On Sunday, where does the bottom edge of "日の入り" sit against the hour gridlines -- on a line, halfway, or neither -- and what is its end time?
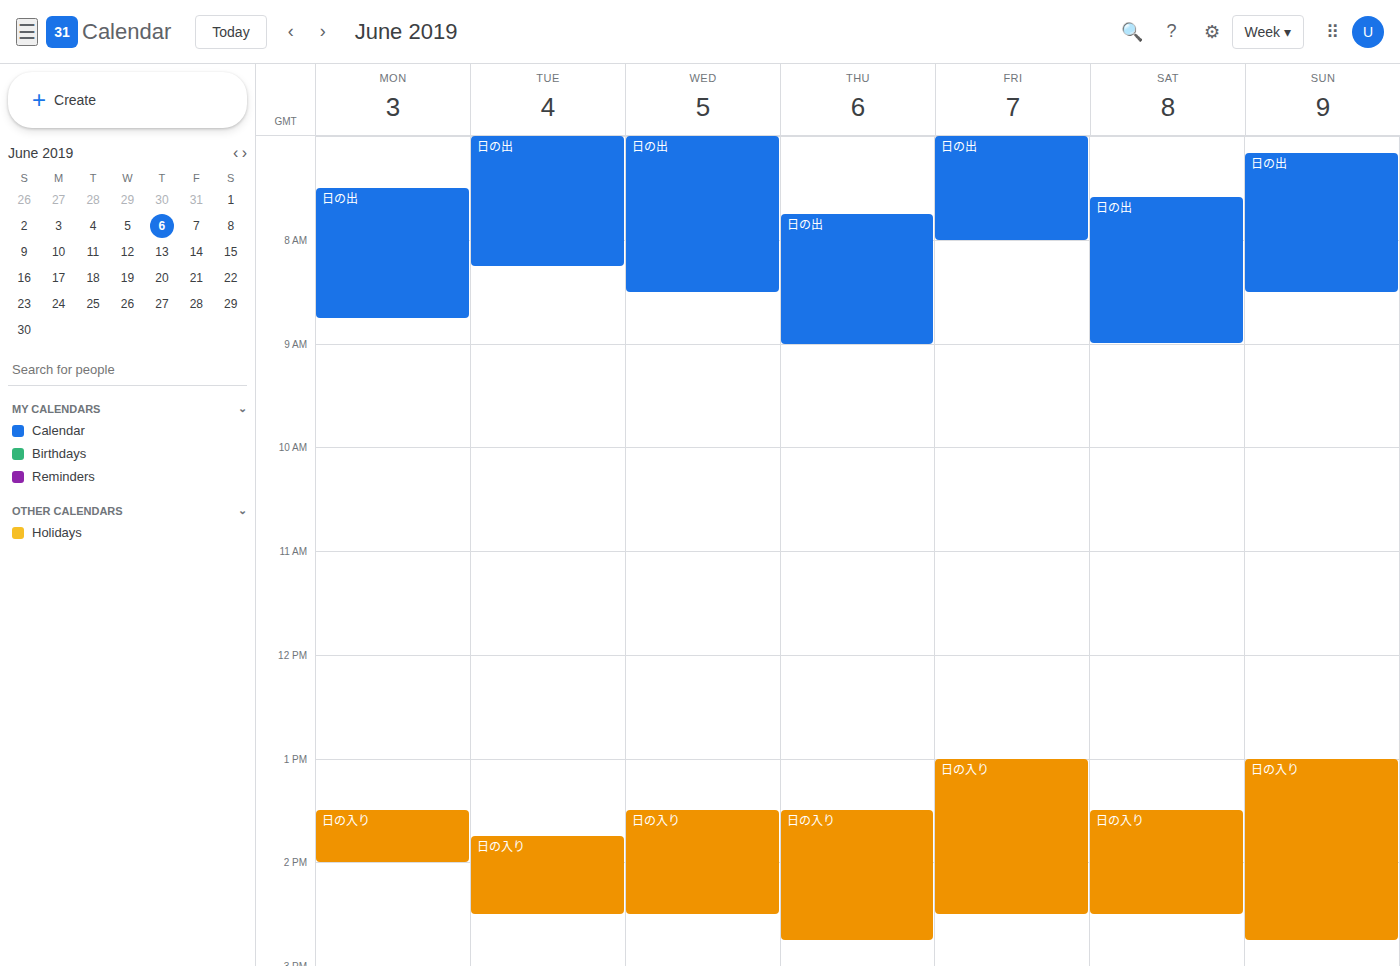
2:45 PM -- neither: three quarters of the way from the 2 PM line to the 3 PM line.